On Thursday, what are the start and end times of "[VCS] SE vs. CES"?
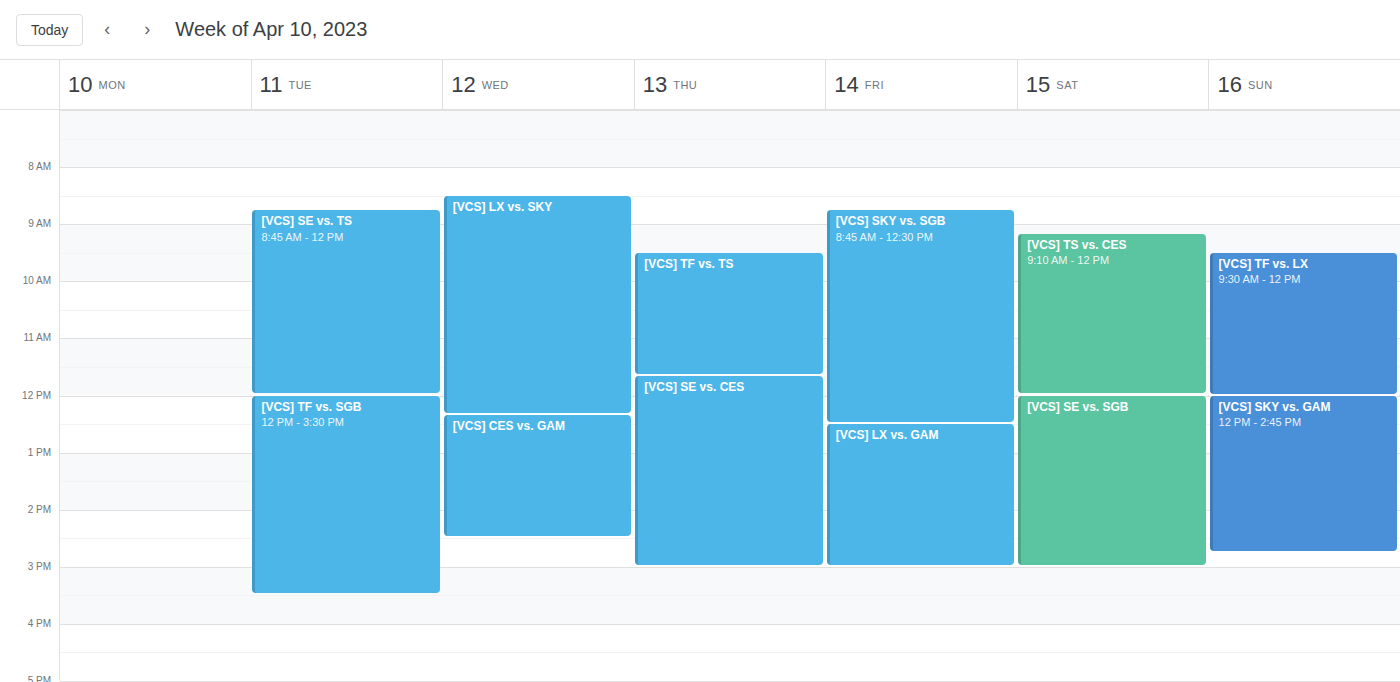
11:40 AM to 3:00 PM